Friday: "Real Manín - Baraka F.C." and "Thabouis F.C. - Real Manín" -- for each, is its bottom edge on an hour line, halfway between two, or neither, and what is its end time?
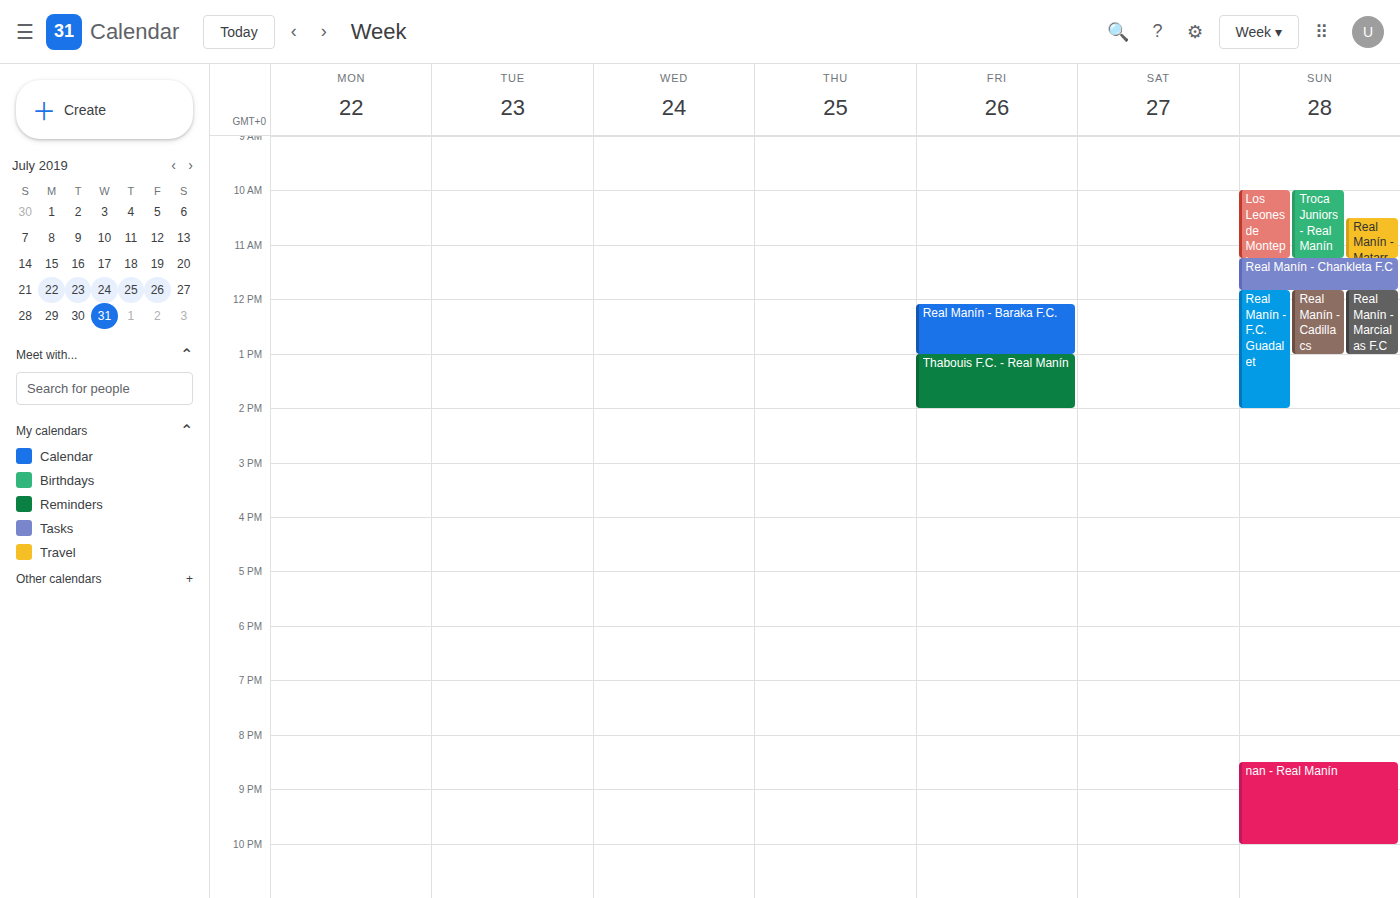
"Real Manín - Baraka F.C.": 13:00, exactly on the 13:00 line. "Thabouis F.C. - Real Manín": 14:00, exactly on the 14:00 line.